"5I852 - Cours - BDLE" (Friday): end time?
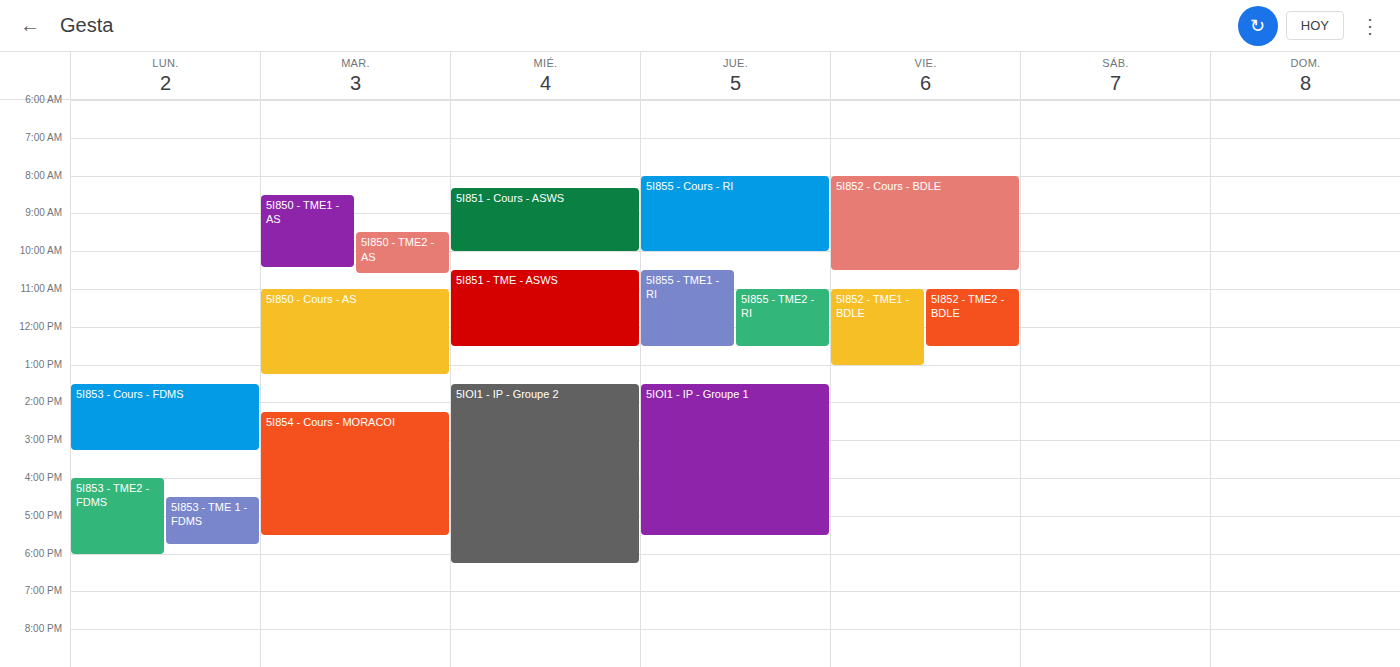
10:30 AM